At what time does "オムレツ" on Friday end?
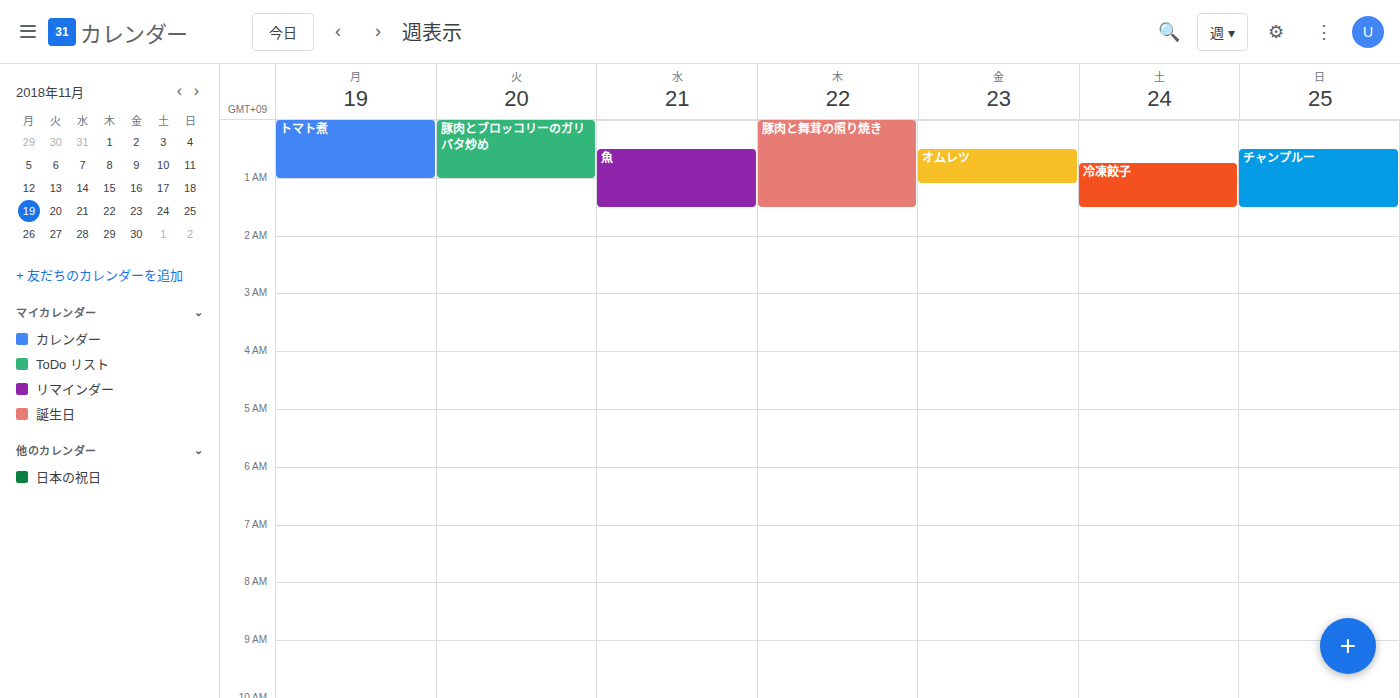
1:05 AM